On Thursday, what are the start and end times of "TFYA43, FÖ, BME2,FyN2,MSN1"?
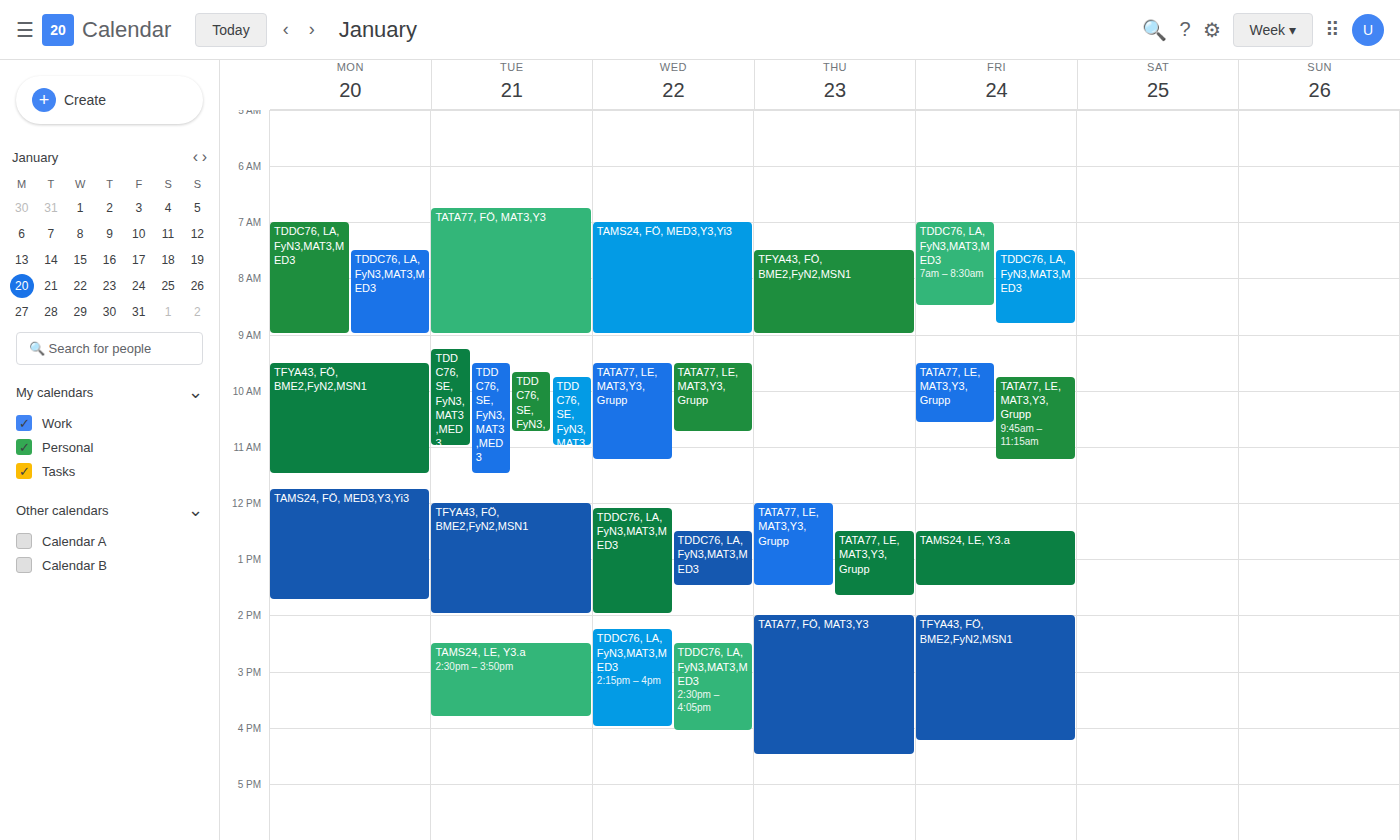
7:30 AM to 9:00 AM